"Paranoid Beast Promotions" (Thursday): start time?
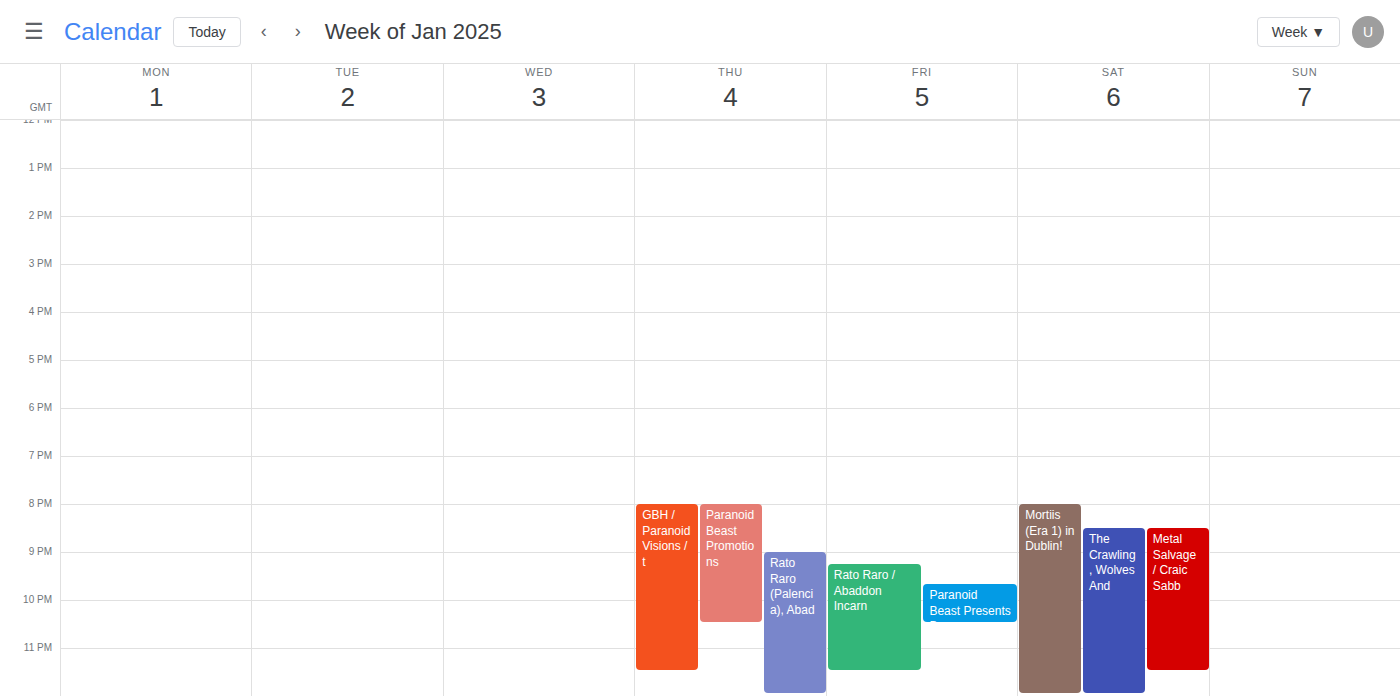
8:00 PM